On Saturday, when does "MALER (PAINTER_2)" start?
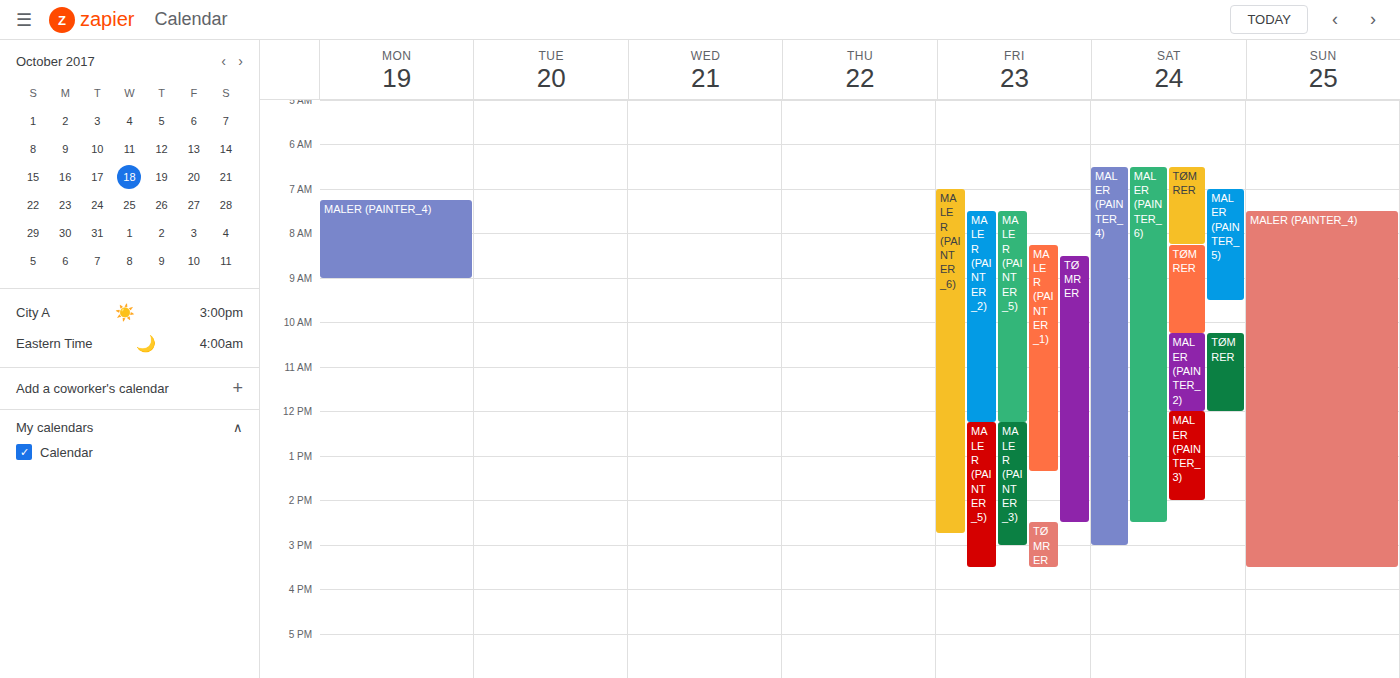
10:15 AM